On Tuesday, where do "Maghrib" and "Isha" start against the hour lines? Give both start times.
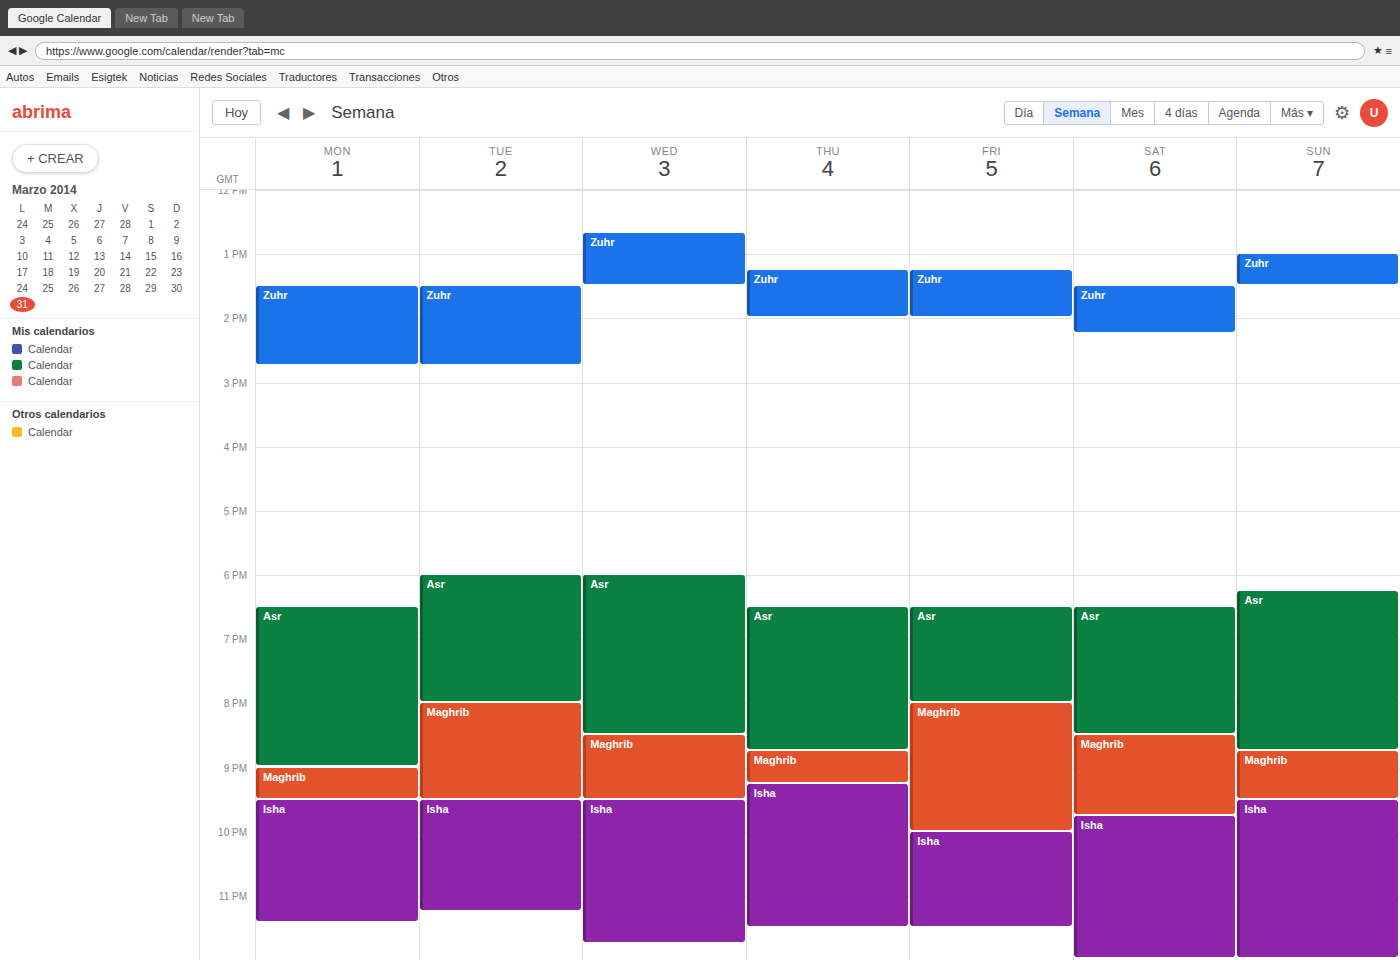
"Maghrib": 8:00 PM, exactly on the 8 PM line. "Isha": 9:30 PM, halfway between the 9 PM and 10 PM lines.